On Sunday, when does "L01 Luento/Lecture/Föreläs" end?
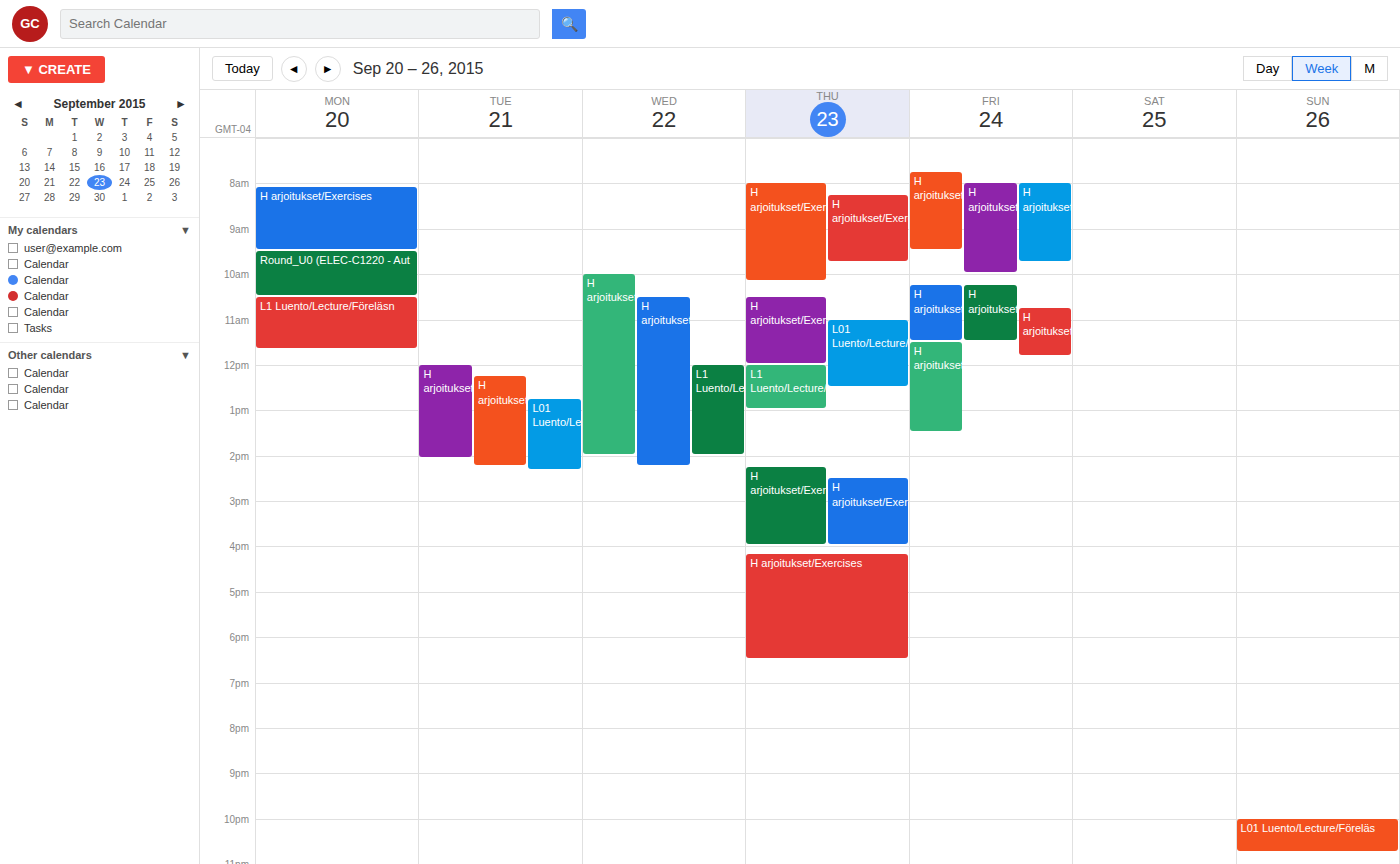
10:45 PM